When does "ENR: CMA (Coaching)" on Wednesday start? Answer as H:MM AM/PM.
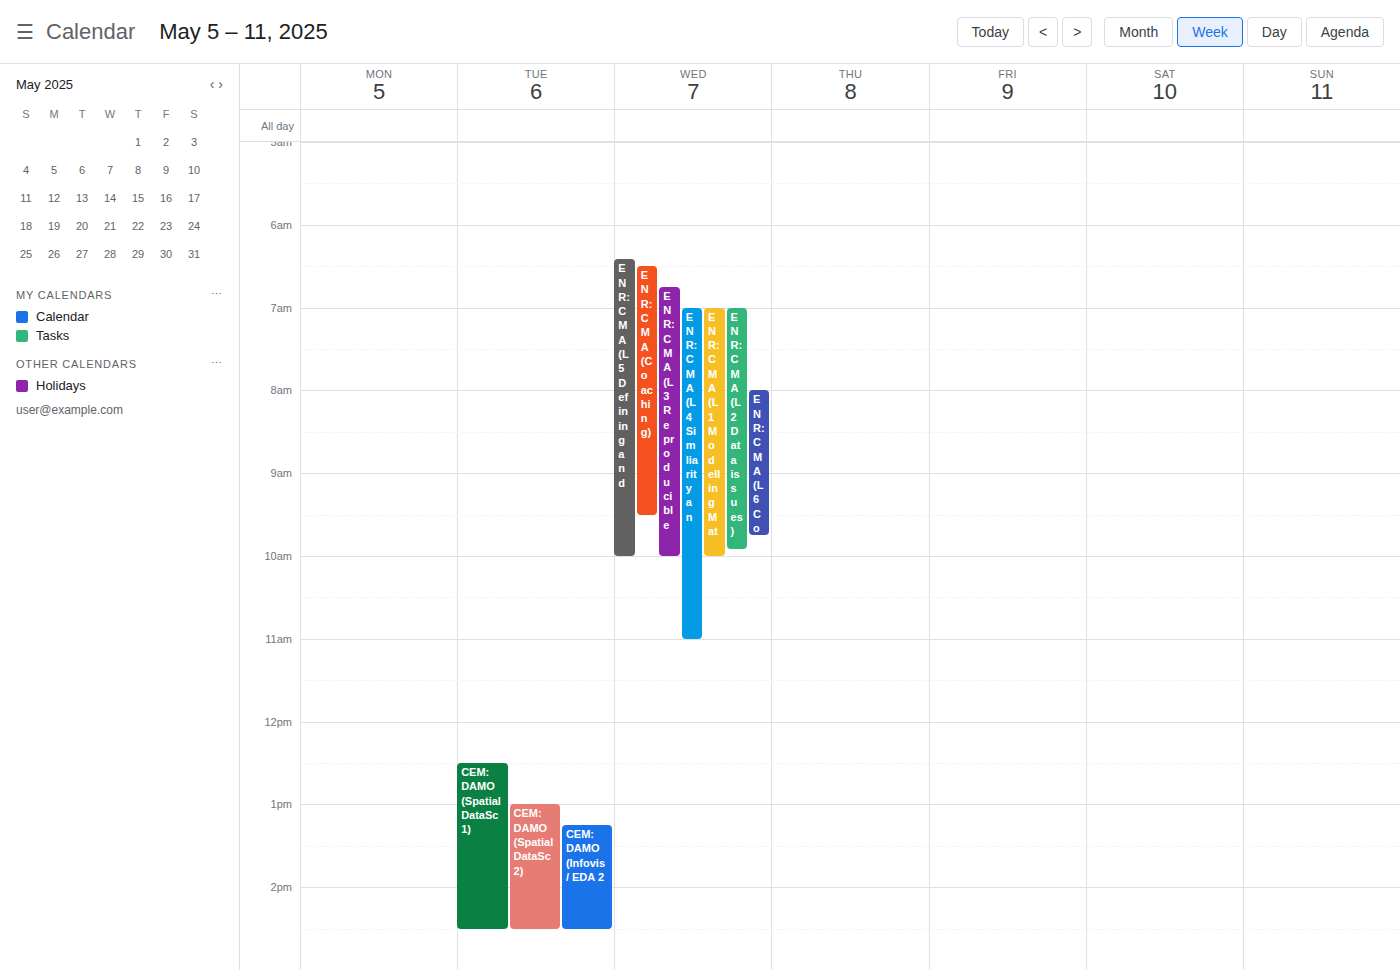
6:30 AM